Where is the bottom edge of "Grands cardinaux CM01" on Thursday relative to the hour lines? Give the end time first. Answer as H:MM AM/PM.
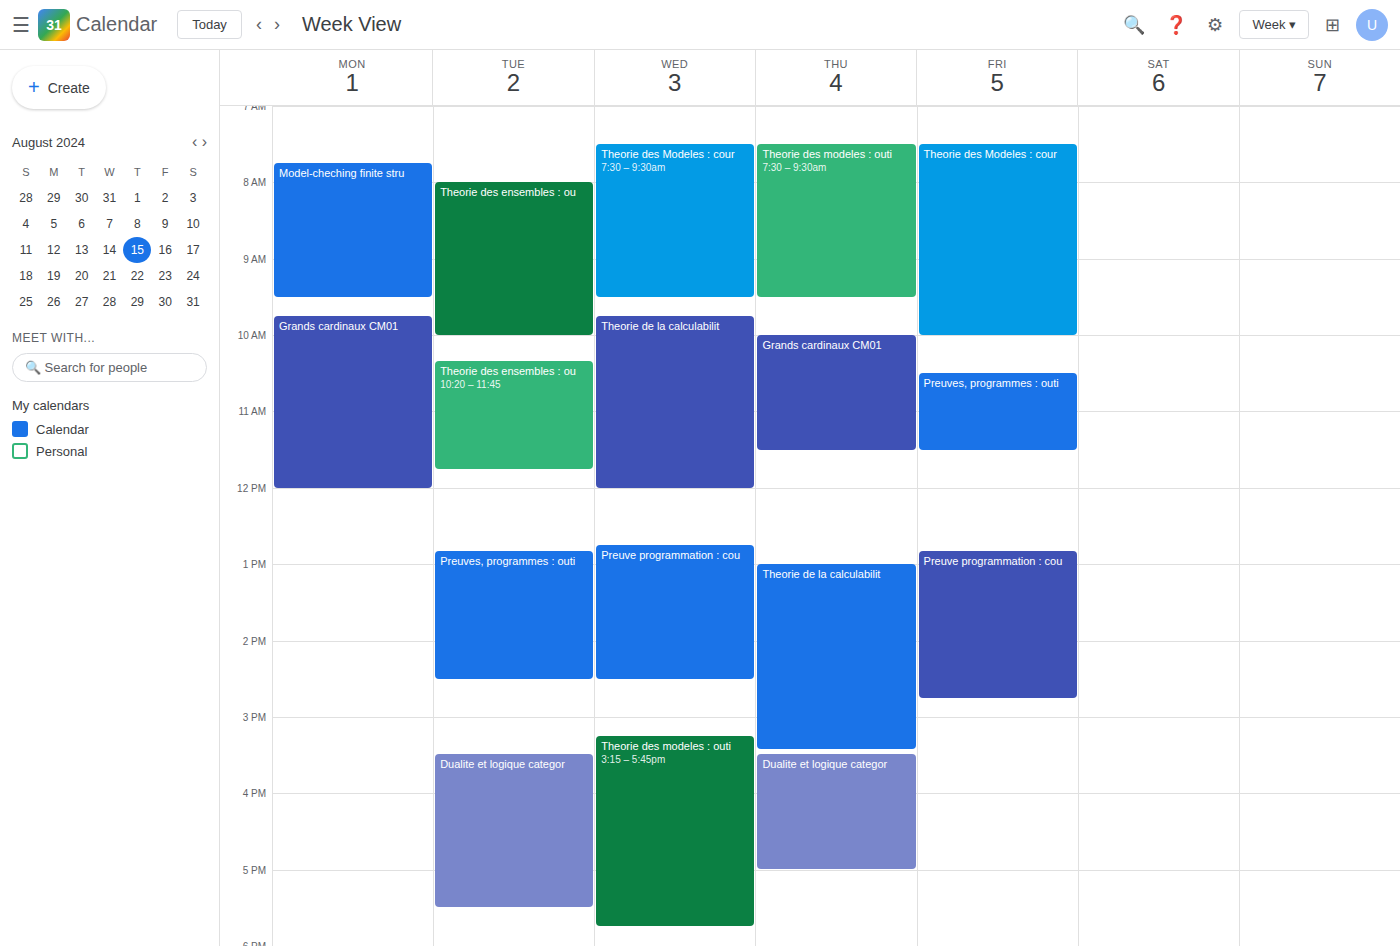
11:30 AM -- halfway between the 11 AM and 12 PM lines.